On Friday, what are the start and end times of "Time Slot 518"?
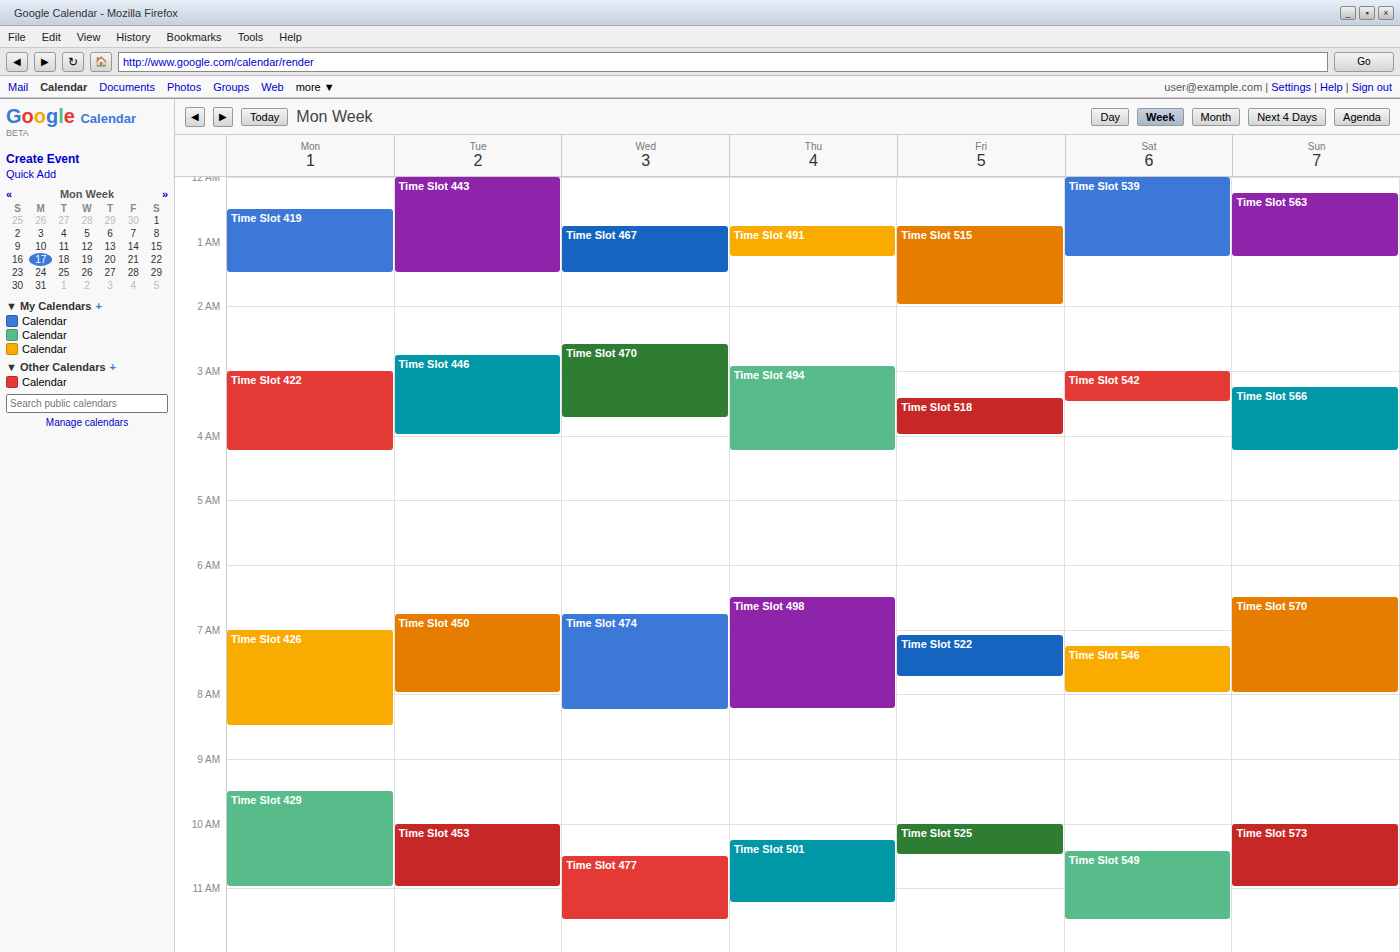
3:25 AM to 4:00 AM